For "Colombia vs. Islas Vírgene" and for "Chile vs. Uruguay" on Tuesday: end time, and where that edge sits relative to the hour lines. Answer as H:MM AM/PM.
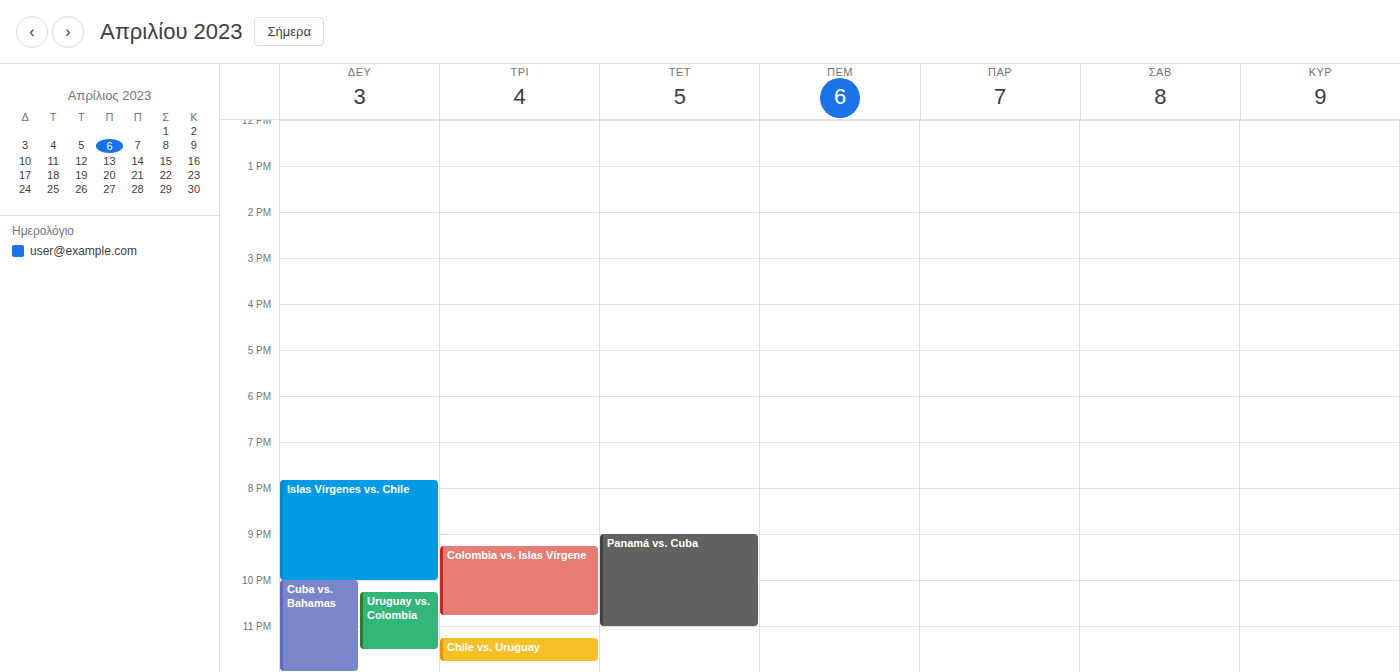
"Colombia vs. Islas Vírgene": 10:45 PM, neither: three quarters of the way from the 10 PM line to the 11 PM line. "Chile vs. Uruguay": 11:45 PM, neither: three quarters of the way from the 11 PM line to the 12 AM line.